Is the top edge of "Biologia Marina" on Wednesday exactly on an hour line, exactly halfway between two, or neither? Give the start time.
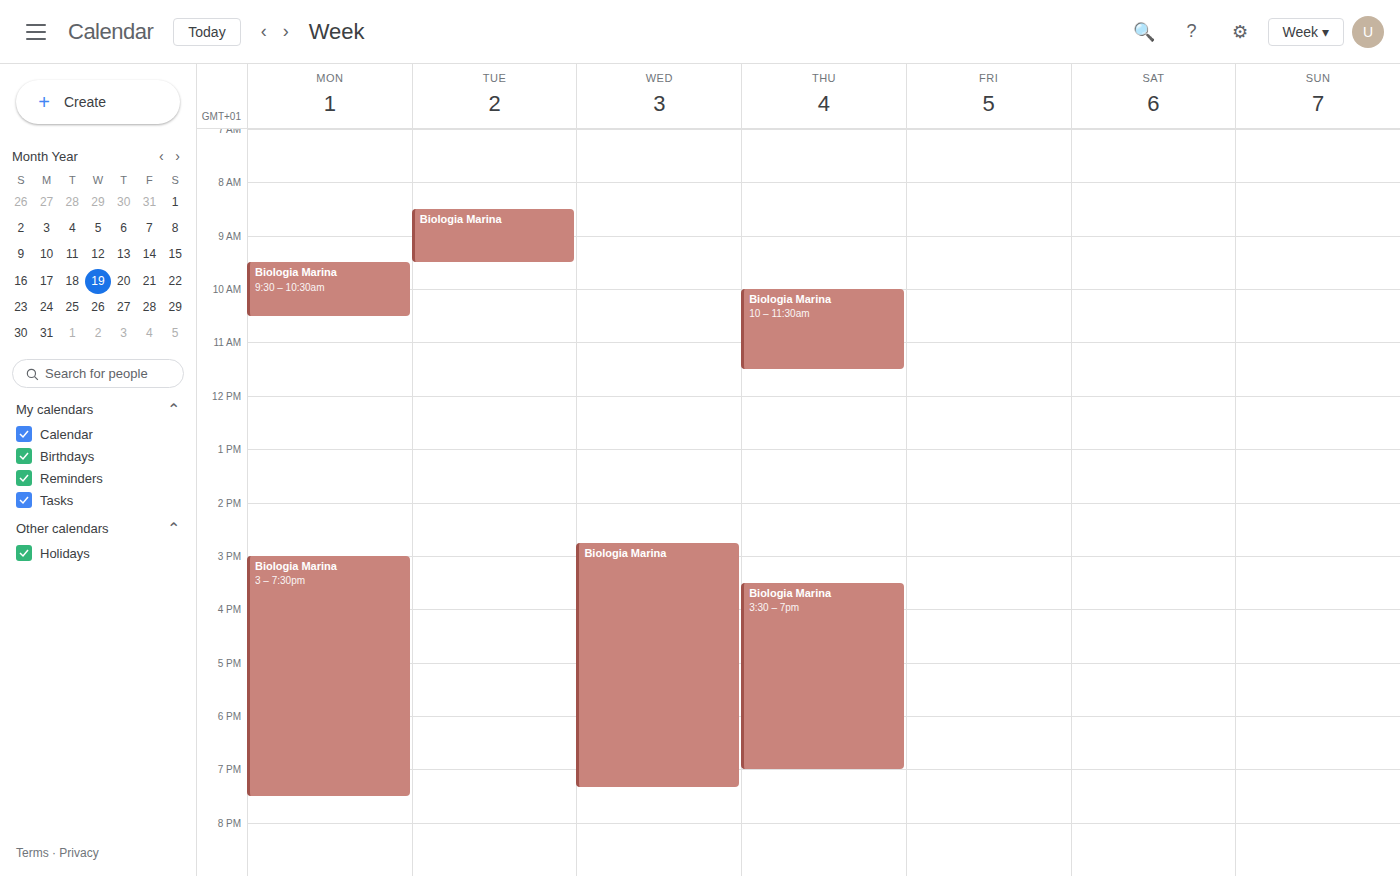
14:45 -- neither: three quarters of the way from the 14:00 line to the 15:00 line.